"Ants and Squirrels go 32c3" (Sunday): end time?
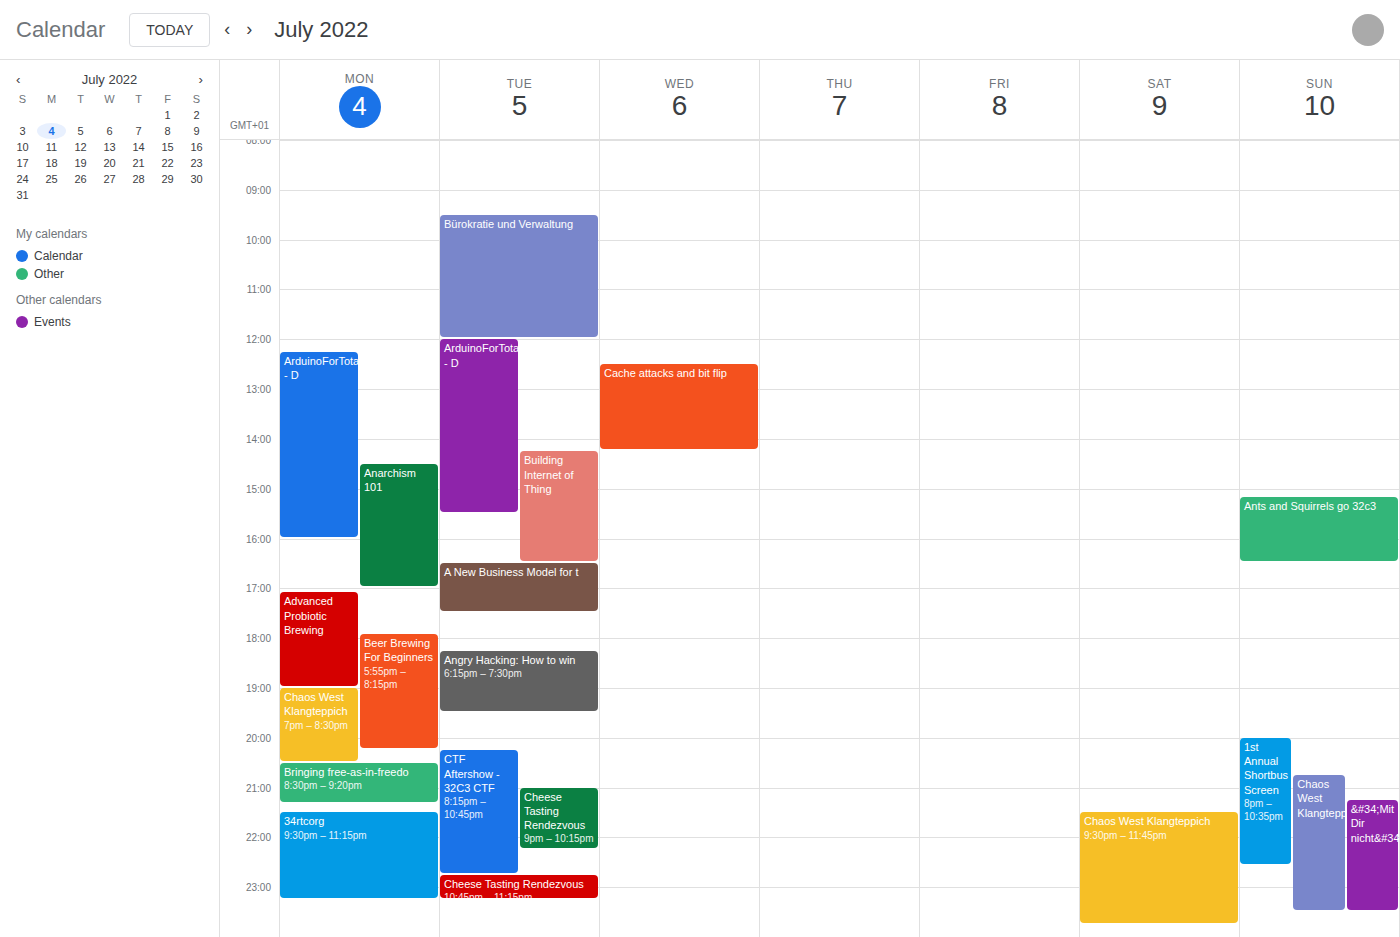
4:30 PM